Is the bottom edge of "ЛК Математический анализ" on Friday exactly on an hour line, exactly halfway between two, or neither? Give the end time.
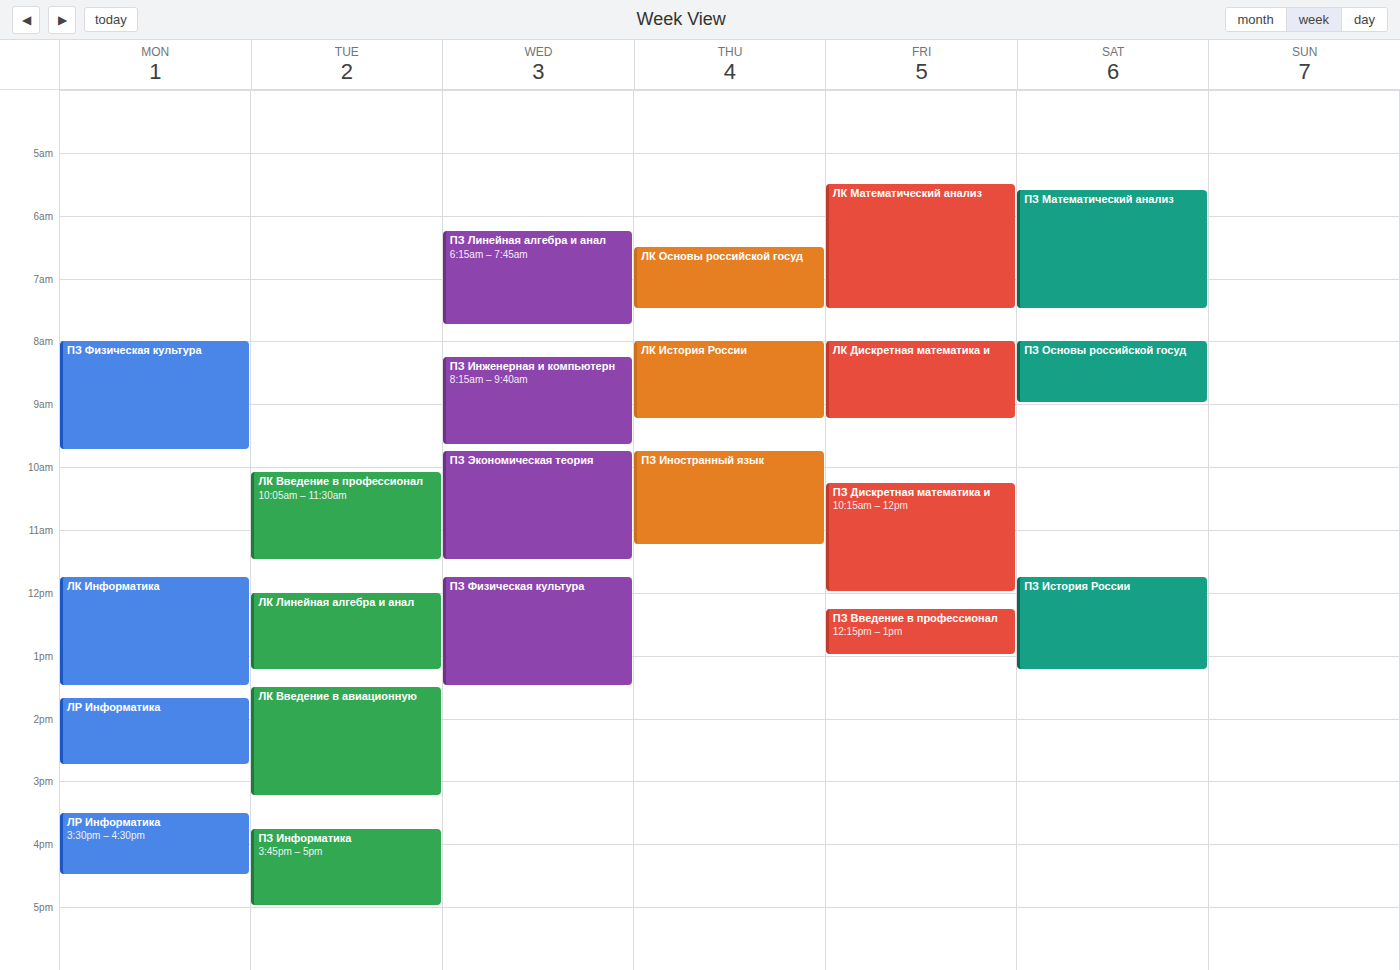
7:30 AM -- halfway between the 7 AM and 8 AM lines.